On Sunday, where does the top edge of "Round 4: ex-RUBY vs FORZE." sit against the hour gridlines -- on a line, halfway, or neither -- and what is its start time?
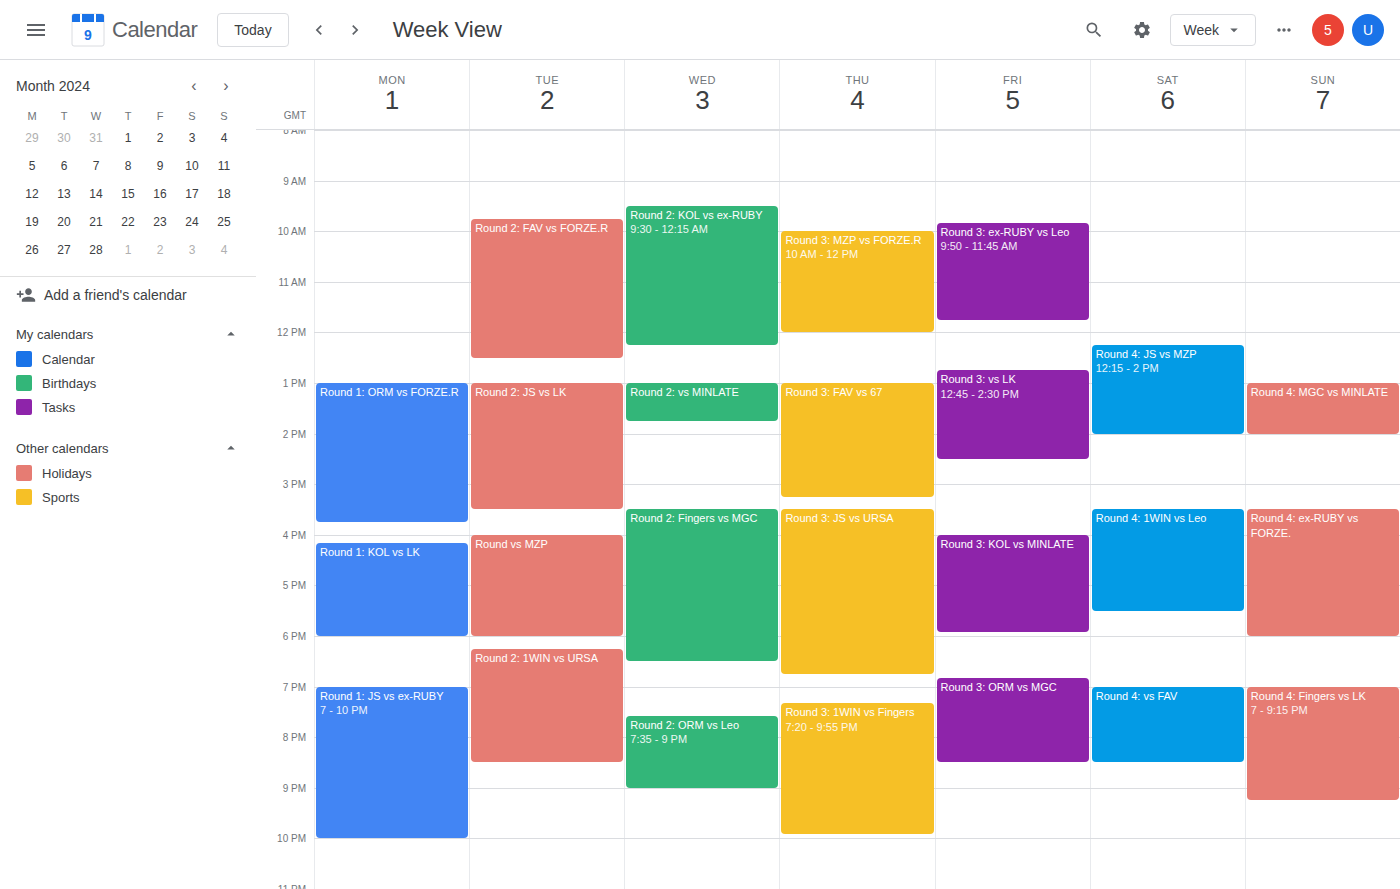
3:30 PM -- halfway between the 3 PM and 4 PM lines.